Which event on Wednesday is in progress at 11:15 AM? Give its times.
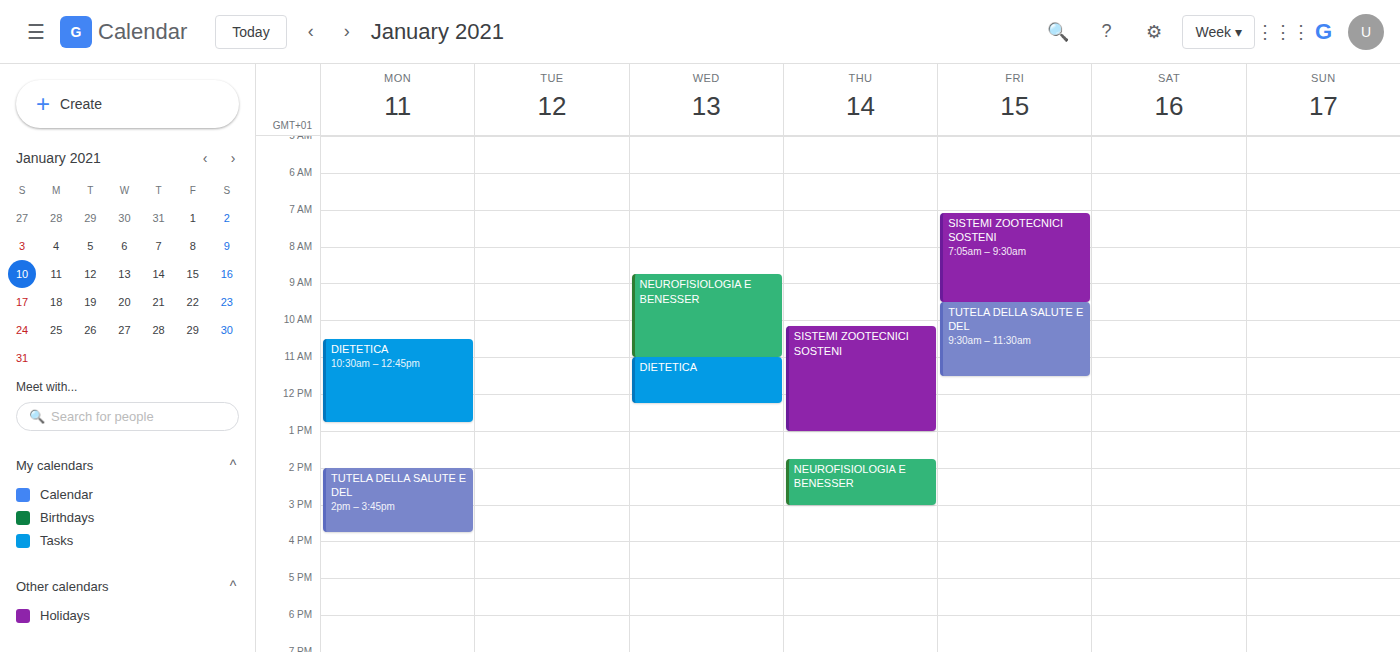
"DIETETICA", 11:00 AM to 12:15 PM